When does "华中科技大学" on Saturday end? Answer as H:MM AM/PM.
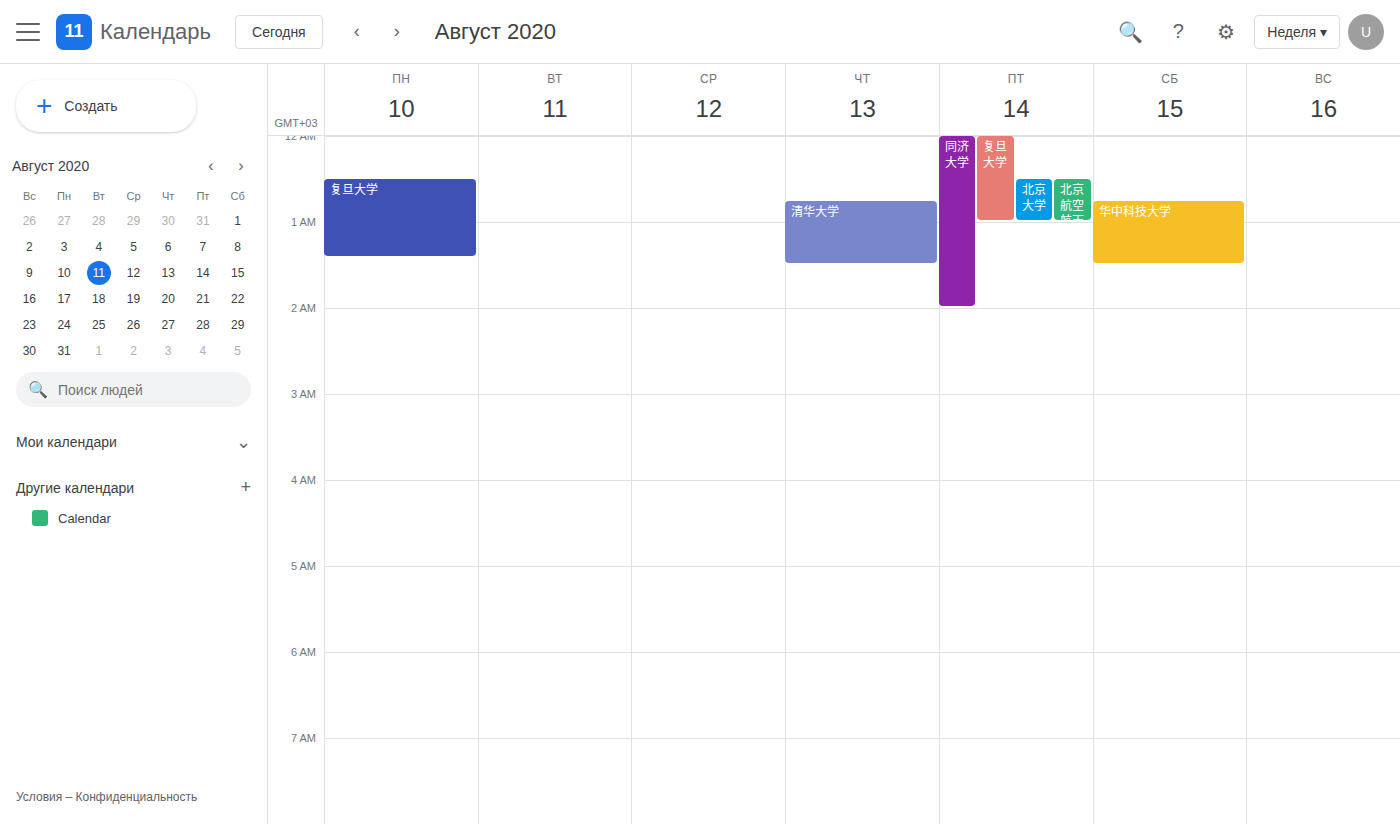
1:30 AM